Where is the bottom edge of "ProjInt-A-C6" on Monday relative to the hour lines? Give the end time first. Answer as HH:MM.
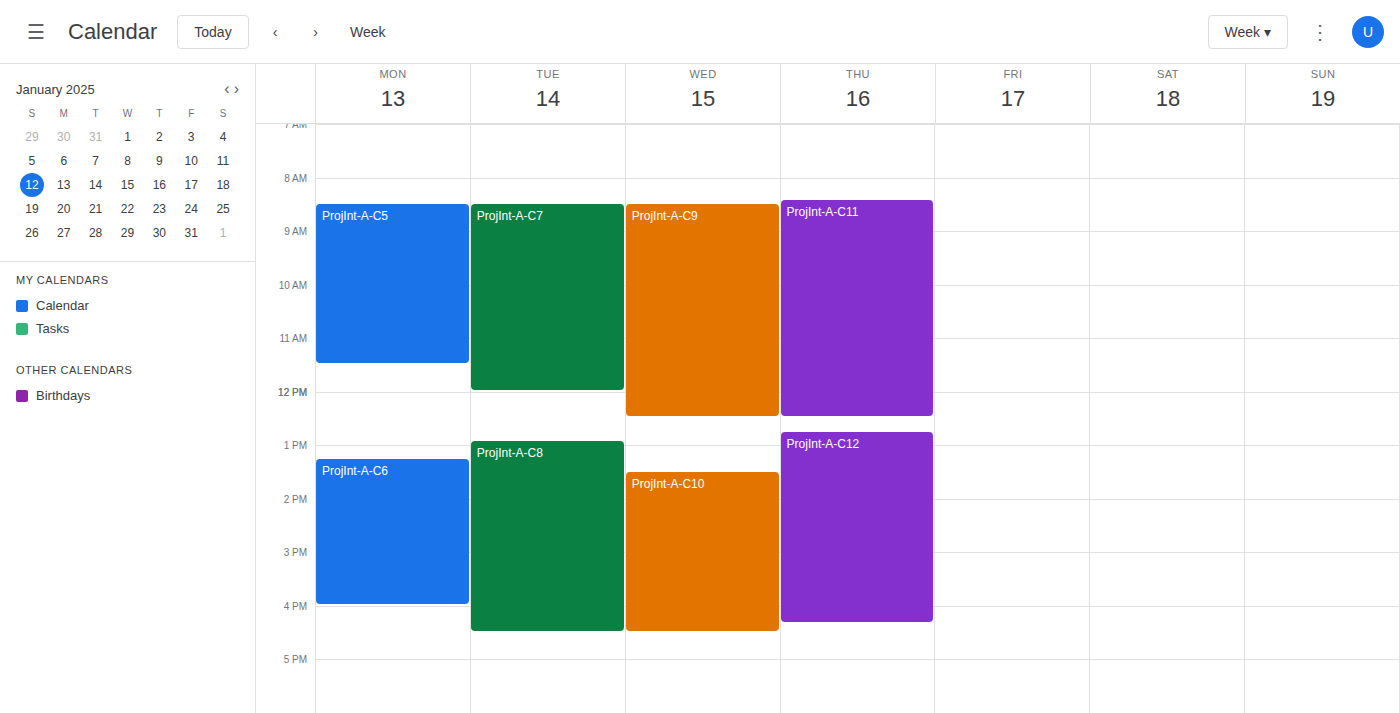
16:00 -- exactly on the 16:00 line.